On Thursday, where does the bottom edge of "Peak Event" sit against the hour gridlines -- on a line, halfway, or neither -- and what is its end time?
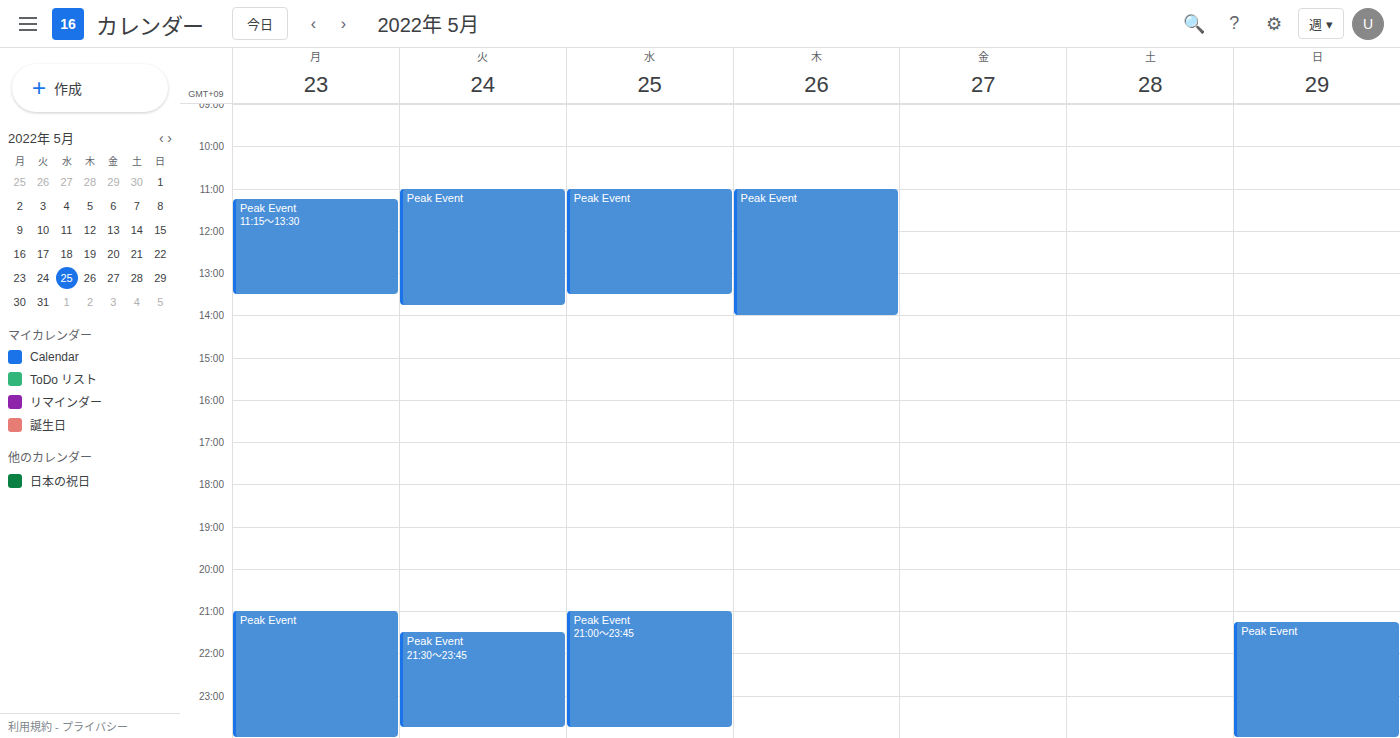
2:00 PM -- exactly on the 2 PM line.